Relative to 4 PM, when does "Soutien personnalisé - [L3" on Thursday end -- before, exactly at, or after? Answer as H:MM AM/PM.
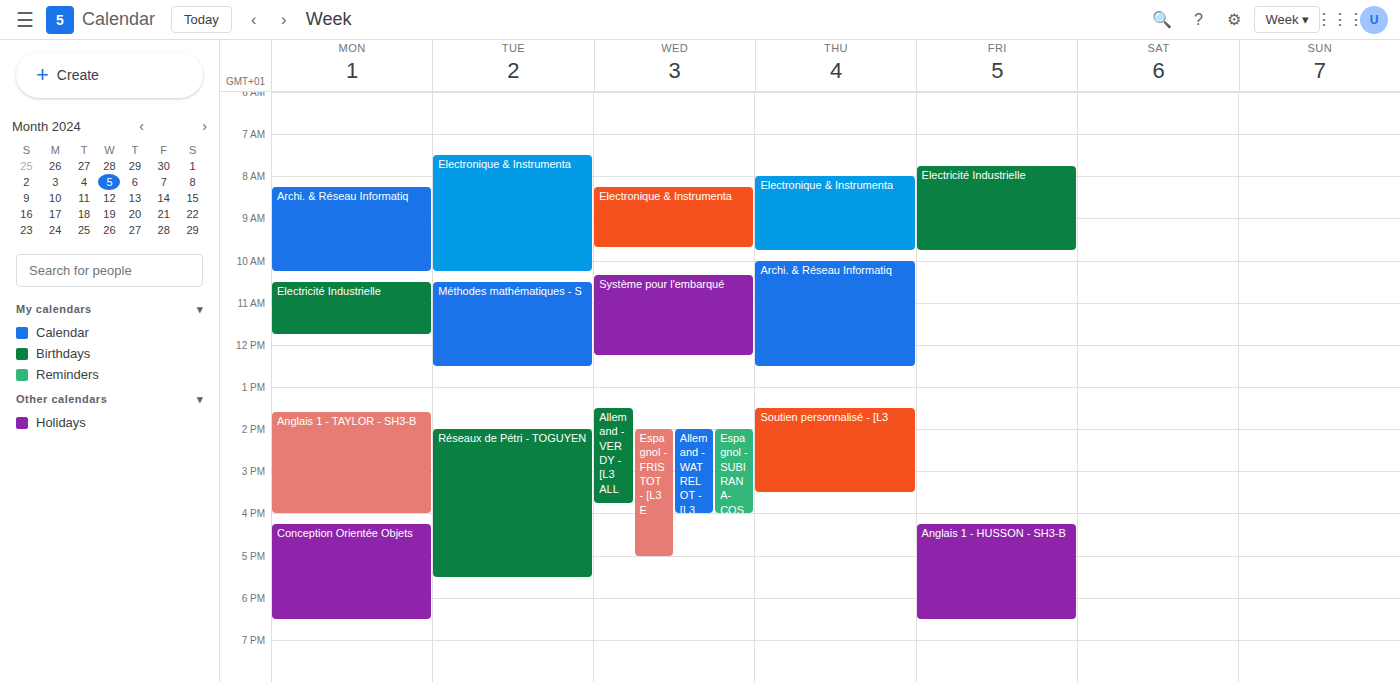
3:30 PM -- before 4 PM, 30 minutes above the 4 PM line.